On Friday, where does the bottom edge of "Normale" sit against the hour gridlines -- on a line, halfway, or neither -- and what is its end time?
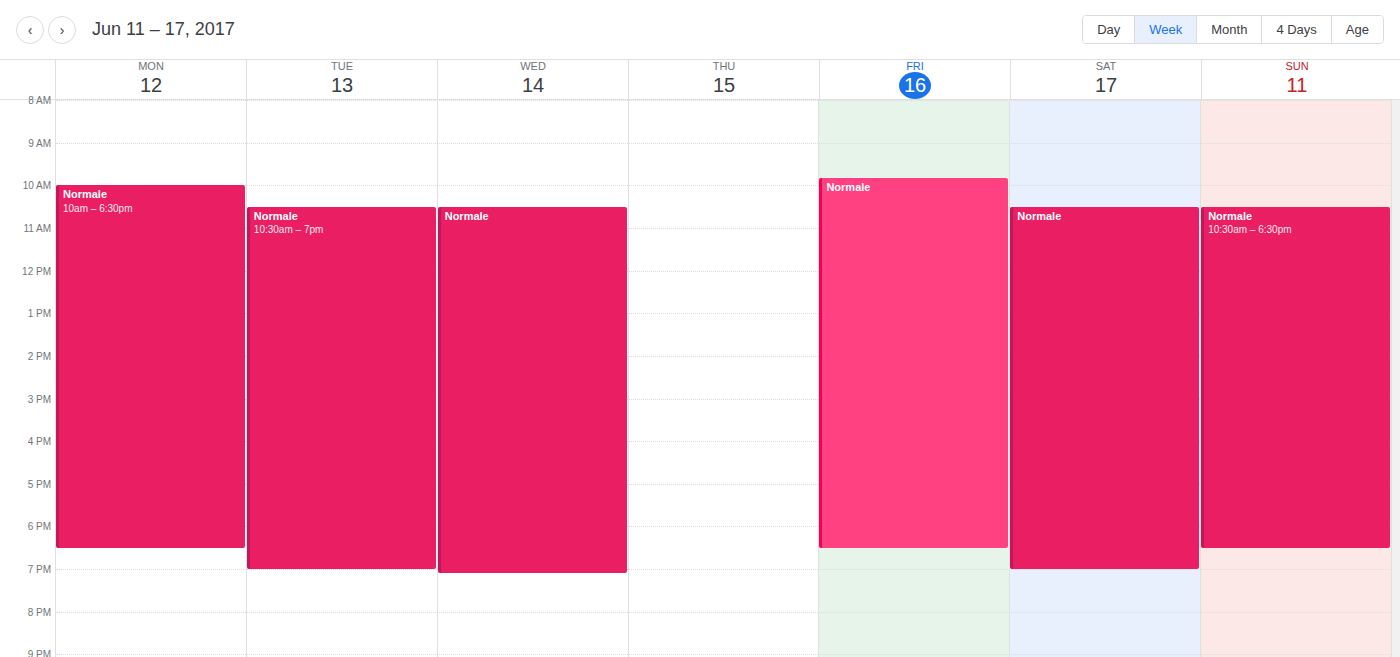
6:30 PM -- halfway between the 6 PM and 7 PM lines.